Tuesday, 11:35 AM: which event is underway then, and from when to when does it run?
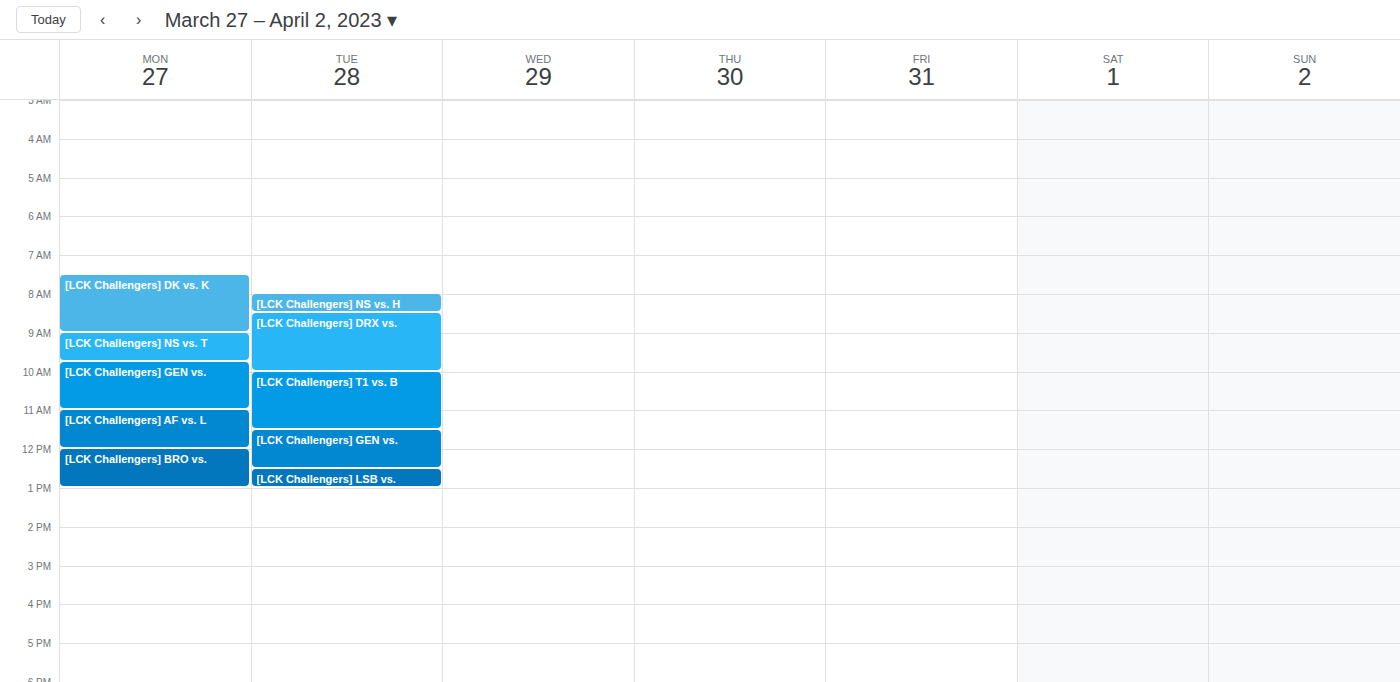
"[LCK Challengers] GEN vs.", 11:30 AM to 12:30 PM